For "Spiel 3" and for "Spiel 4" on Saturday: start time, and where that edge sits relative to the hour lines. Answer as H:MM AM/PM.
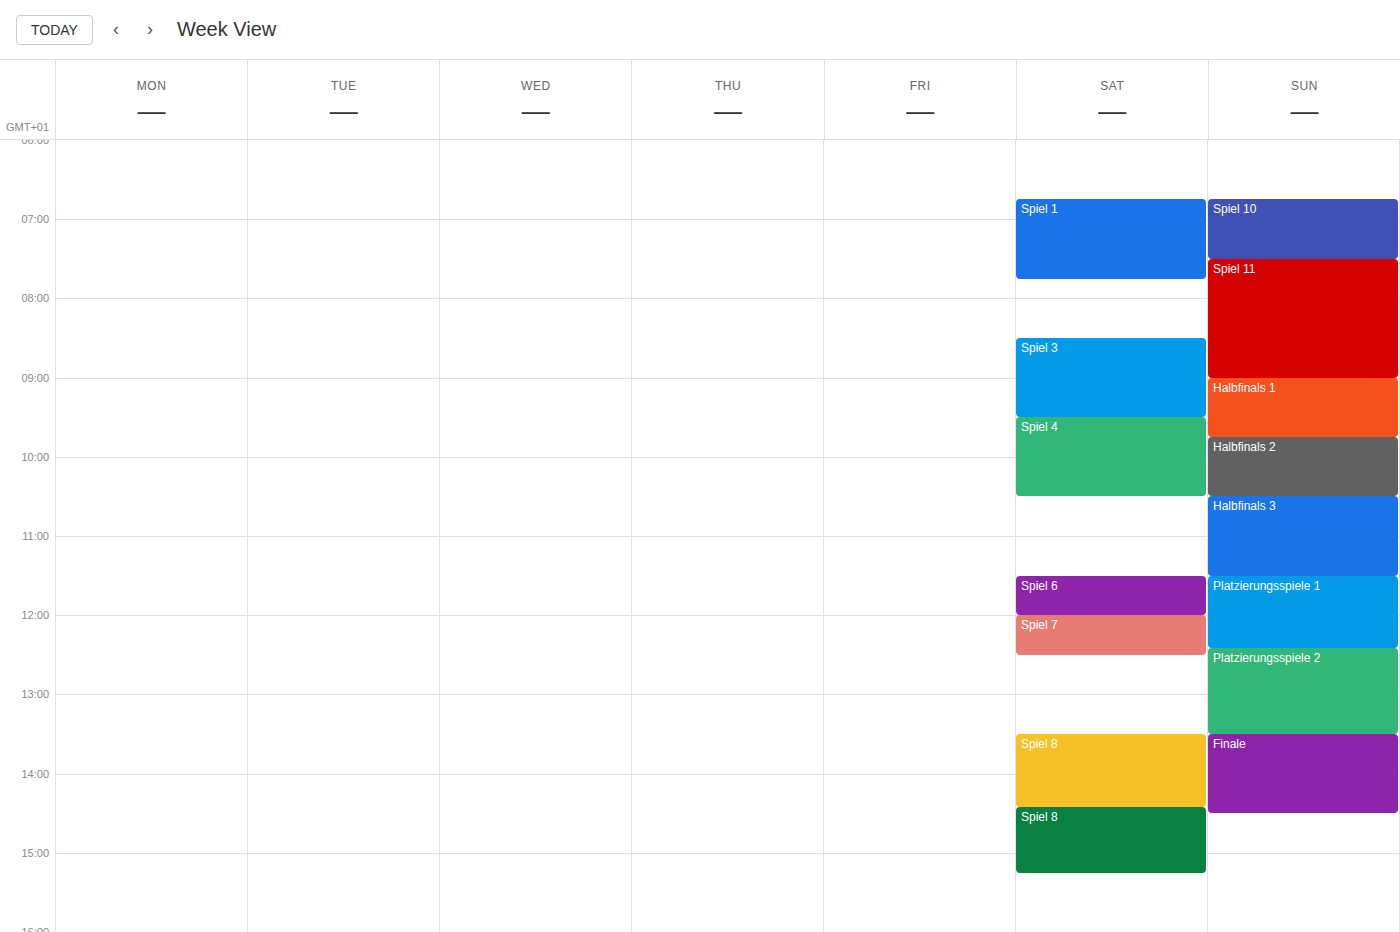
"Spiel 3": 8:30 AM, halfway between the 8 AM and 9 AM lines. "Spiel 4": 9:30 AM, halfway between the 9 AM and 10 AM lines.